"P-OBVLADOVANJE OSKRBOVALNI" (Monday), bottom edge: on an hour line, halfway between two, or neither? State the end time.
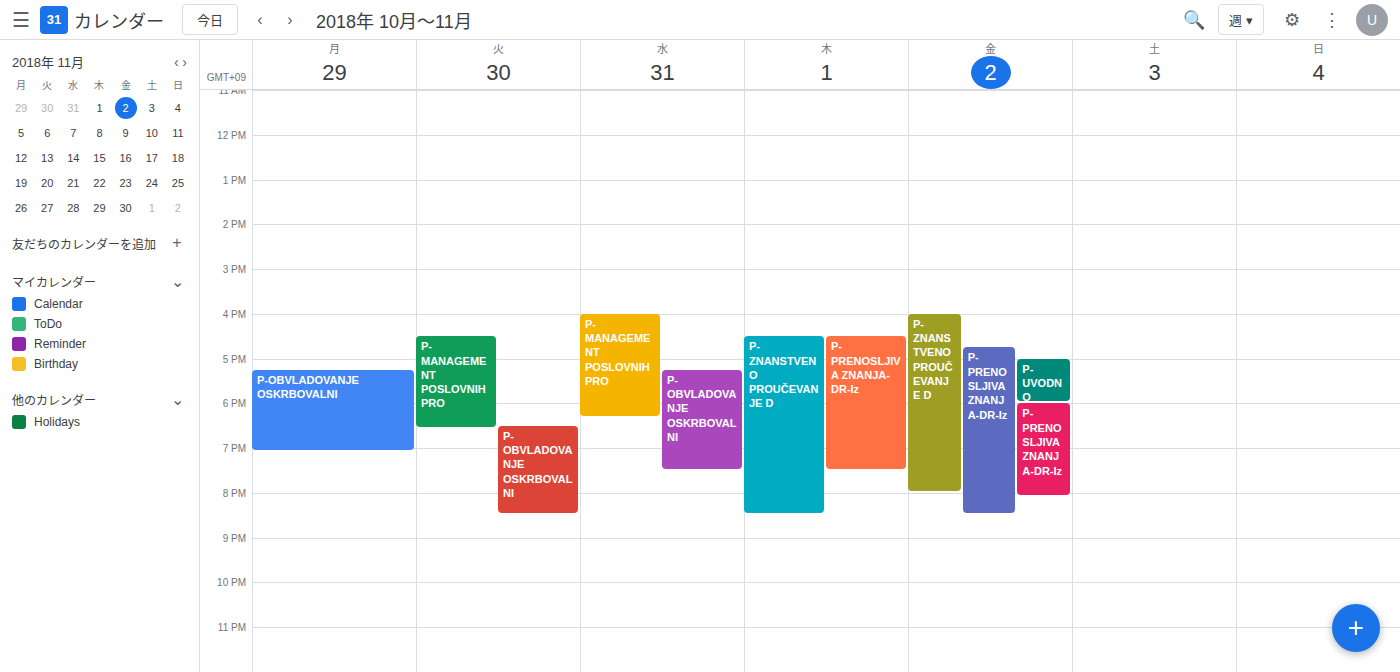
7:05 PM -- neither: 5 minutes below the 7 PM line and 55 minutes above the 8 PM line.